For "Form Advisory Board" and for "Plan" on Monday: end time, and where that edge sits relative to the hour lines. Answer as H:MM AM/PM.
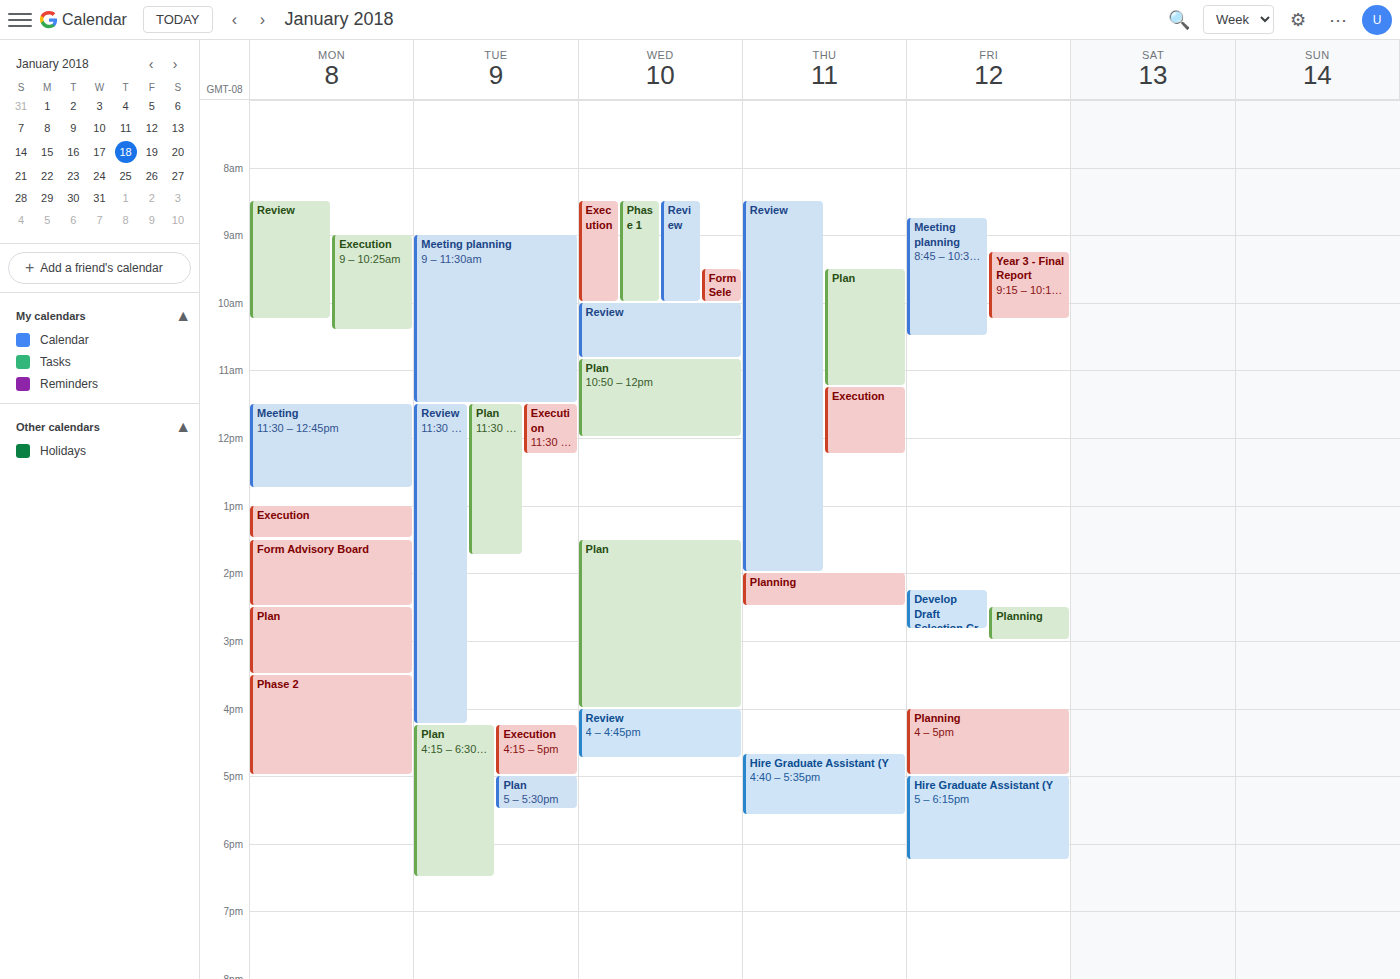
"Form Advisory Board": 2:30 PM, halfway between the 2 PM and 3 PM lines. "Plan": 3:30 PM, halfway between the 3 PM and 4 PM lines.